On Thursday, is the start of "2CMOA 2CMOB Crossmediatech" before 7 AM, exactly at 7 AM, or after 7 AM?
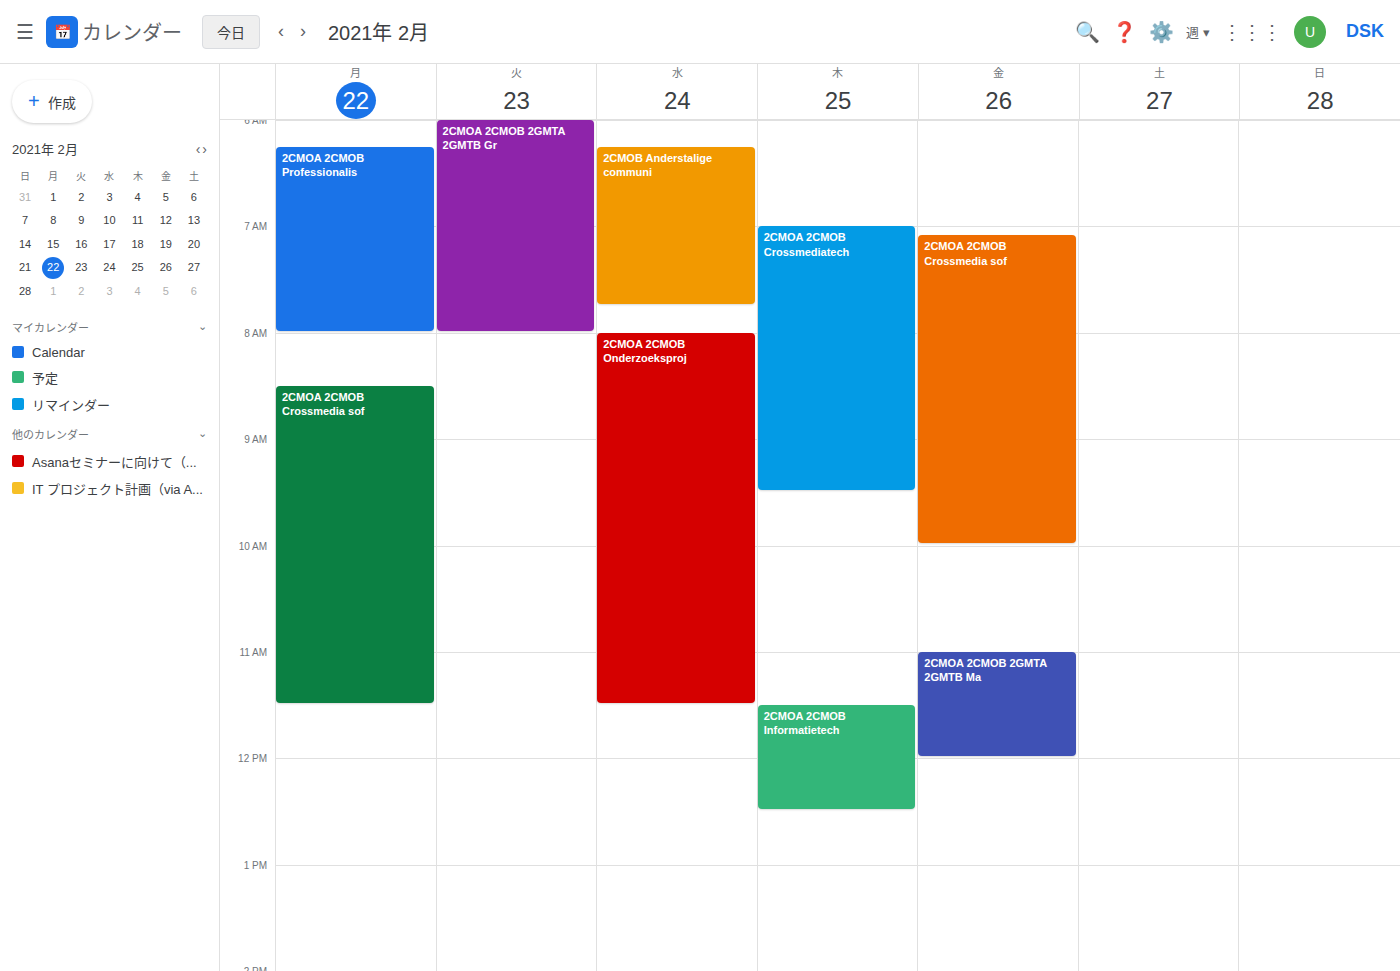
7:00 AM -- exactly at 7 AM, on the 7 AM line.